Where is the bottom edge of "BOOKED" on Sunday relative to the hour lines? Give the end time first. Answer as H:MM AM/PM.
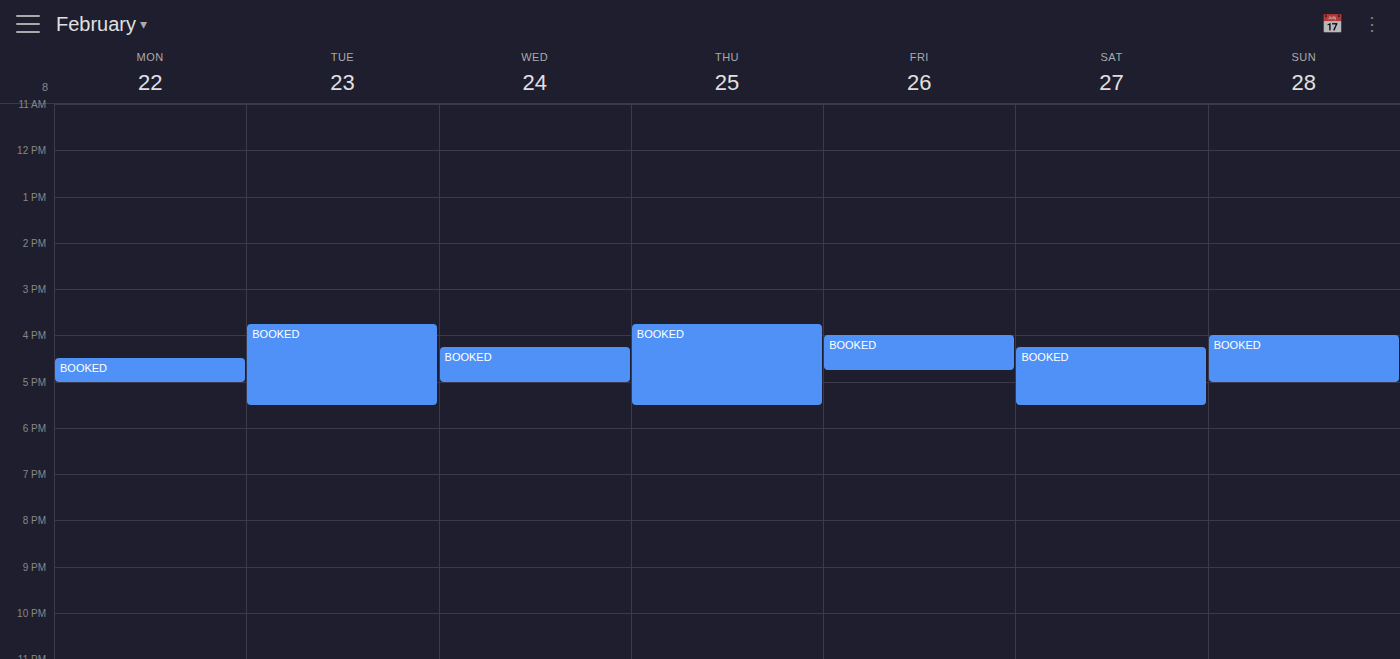
5:00 PM -- exactly on the 5 PM line.